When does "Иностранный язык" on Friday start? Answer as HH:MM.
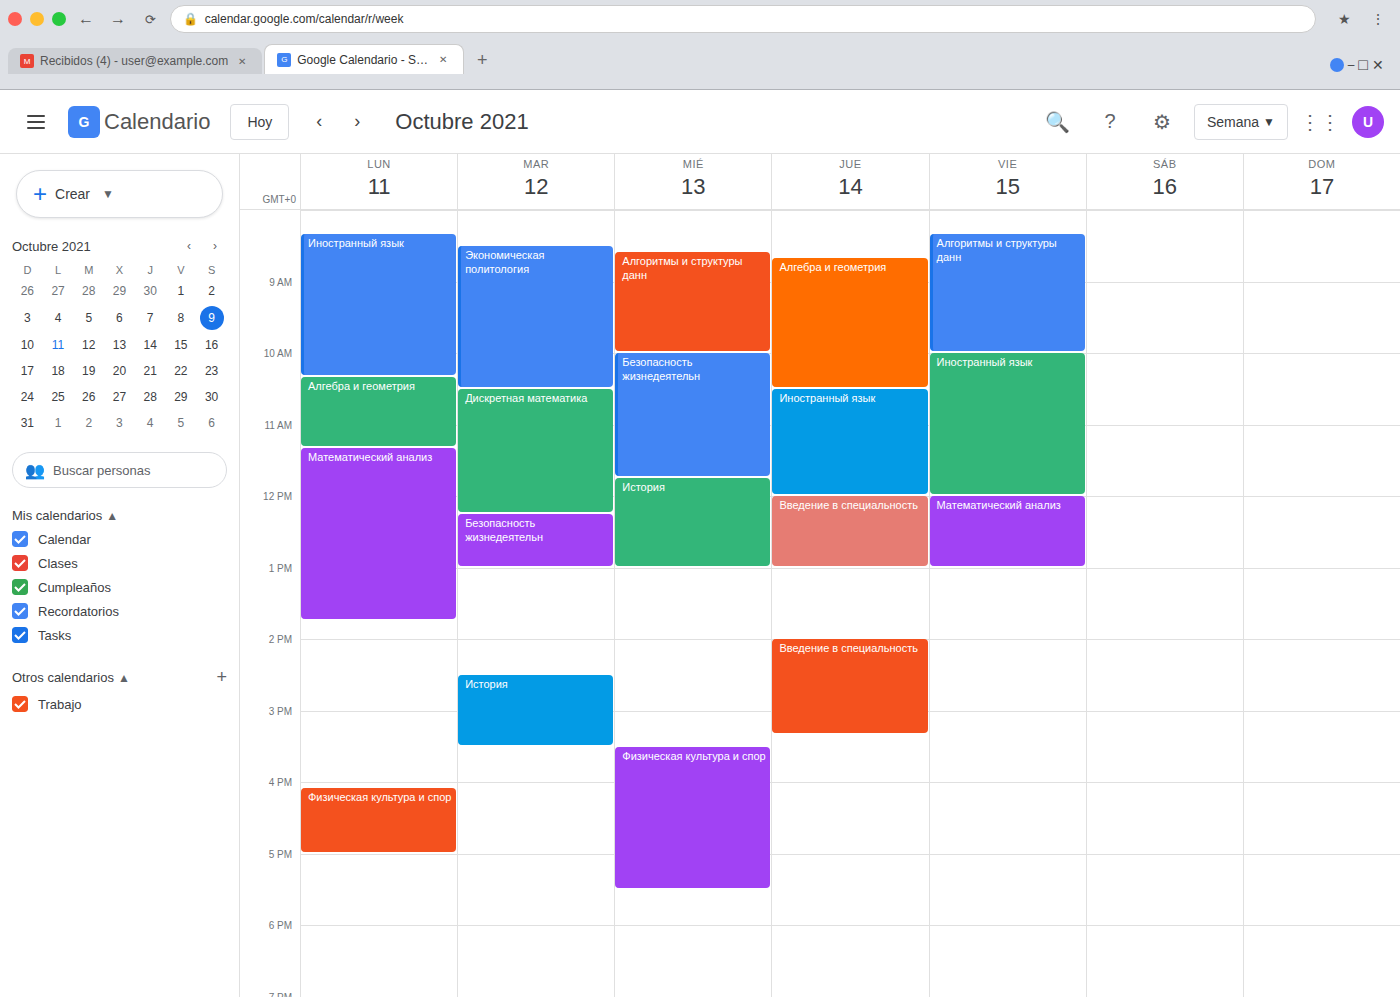
10:00